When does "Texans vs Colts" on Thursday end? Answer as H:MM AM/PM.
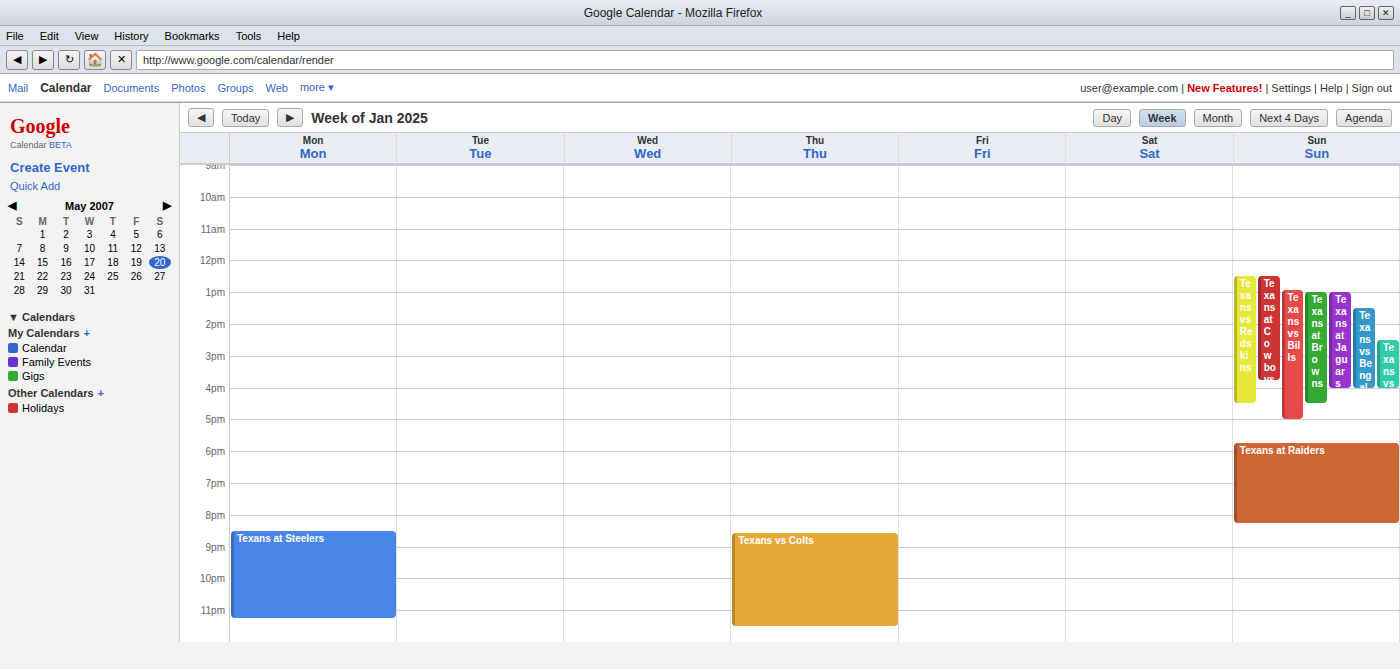
11:30 PM